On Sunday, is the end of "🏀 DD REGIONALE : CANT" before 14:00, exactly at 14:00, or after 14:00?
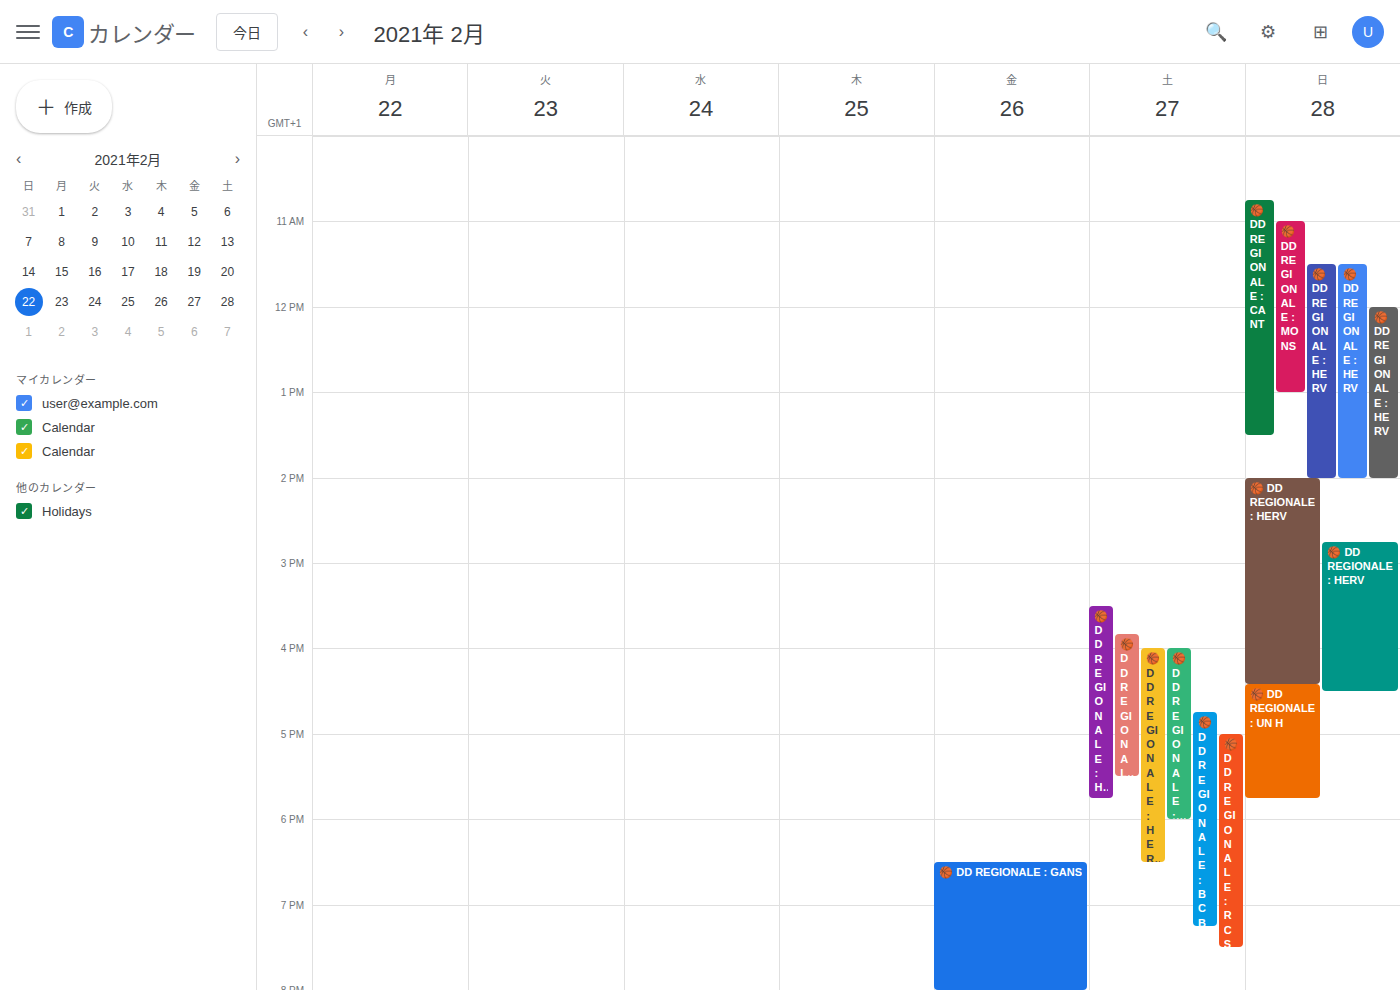
13:30 -- before 14:00, 30 minutes above the 14:00 line.